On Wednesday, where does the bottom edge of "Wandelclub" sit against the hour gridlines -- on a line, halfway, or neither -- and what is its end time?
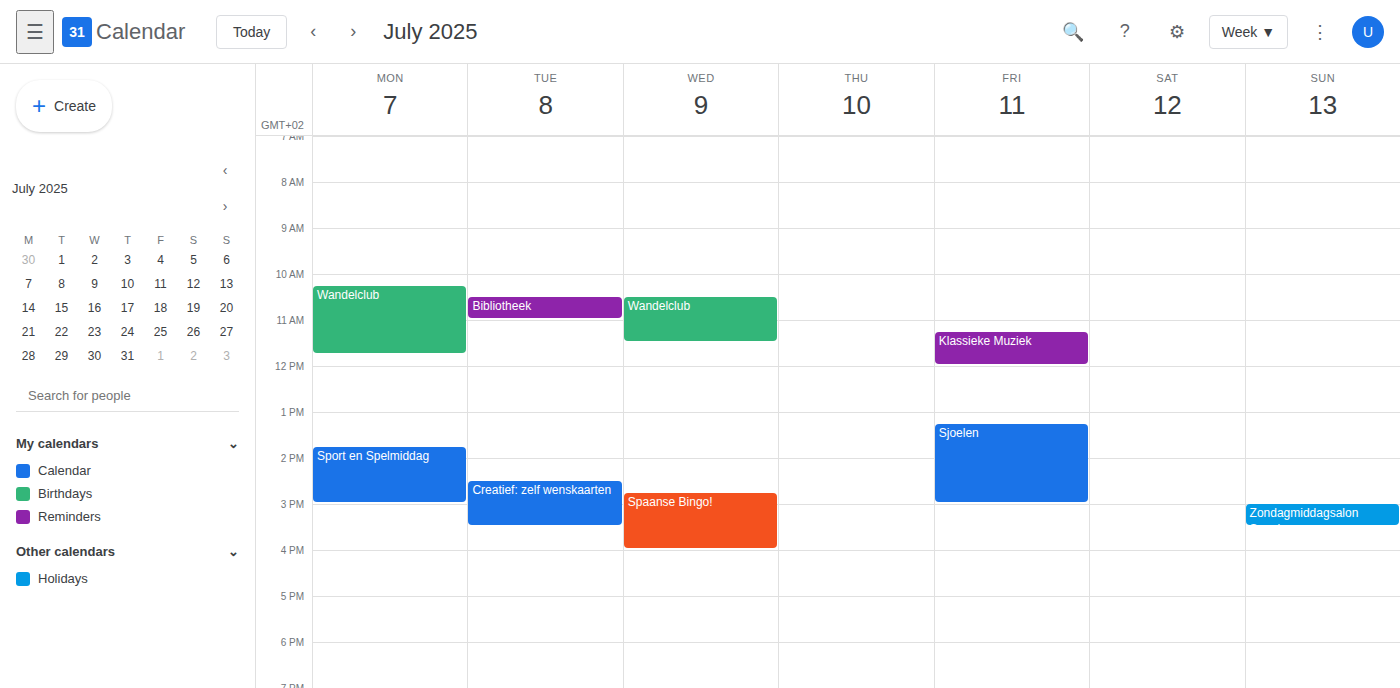
11:30 -- halfway between the 11:00 and 12:00 lines.